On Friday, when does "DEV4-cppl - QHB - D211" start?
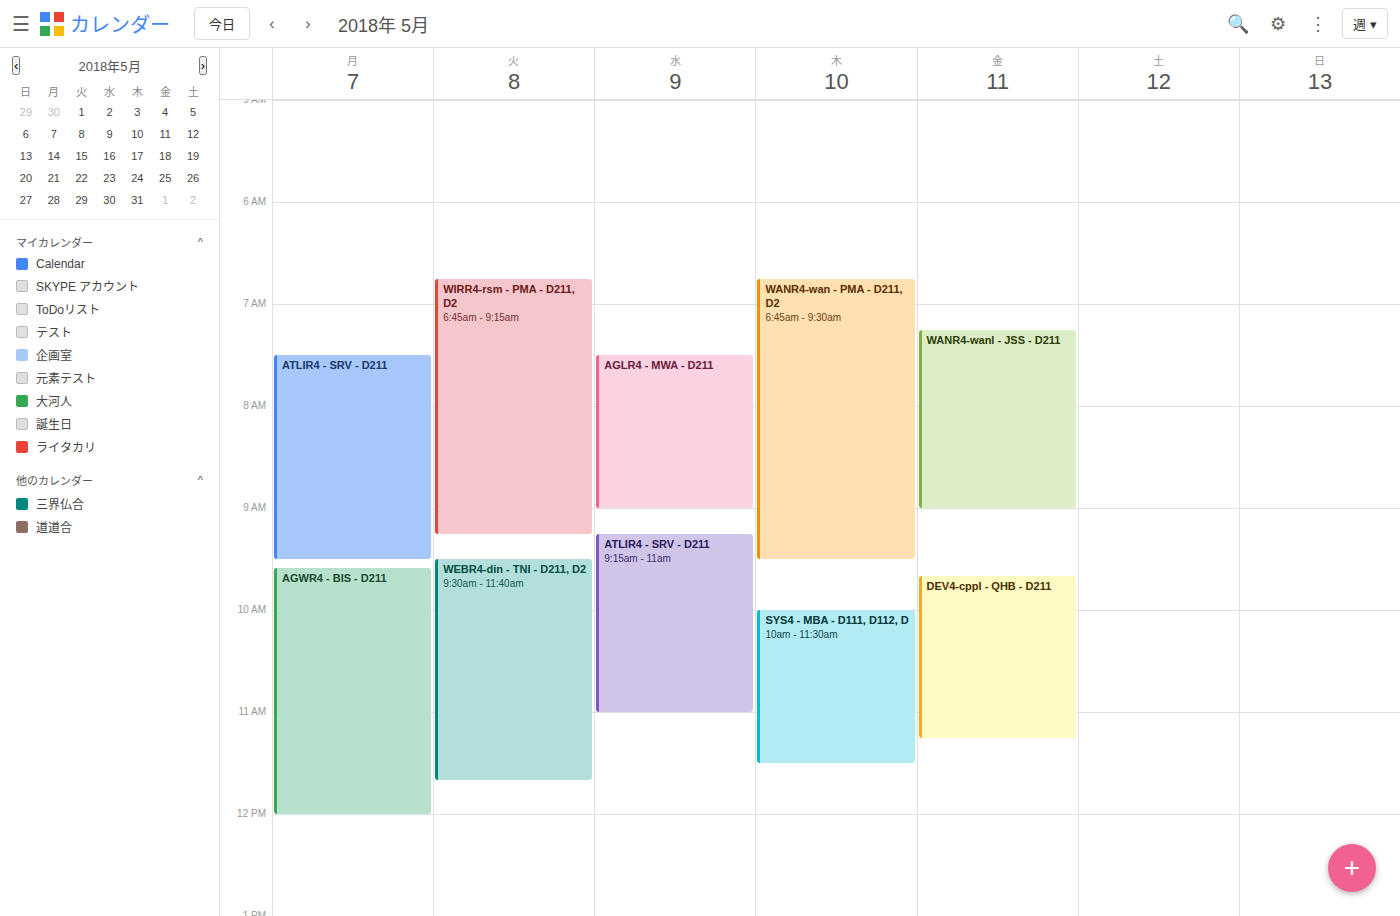
09:40